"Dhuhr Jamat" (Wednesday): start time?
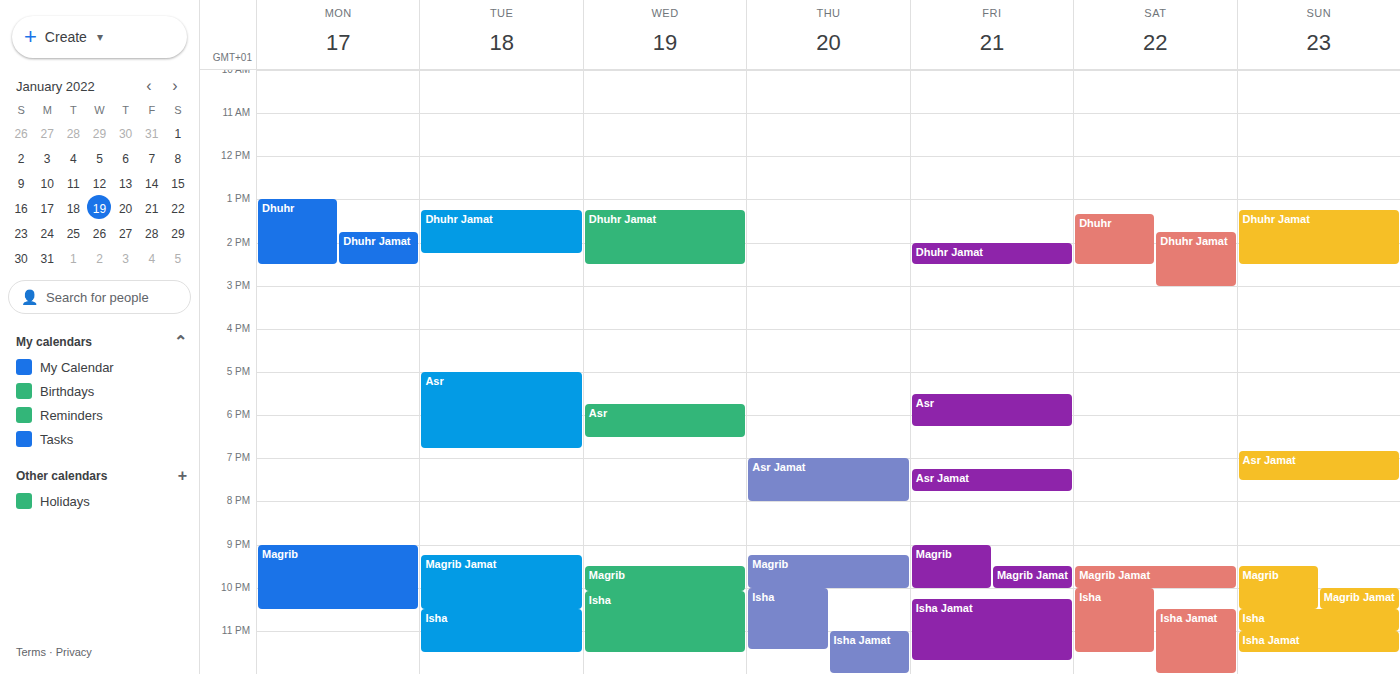
1:15 PM